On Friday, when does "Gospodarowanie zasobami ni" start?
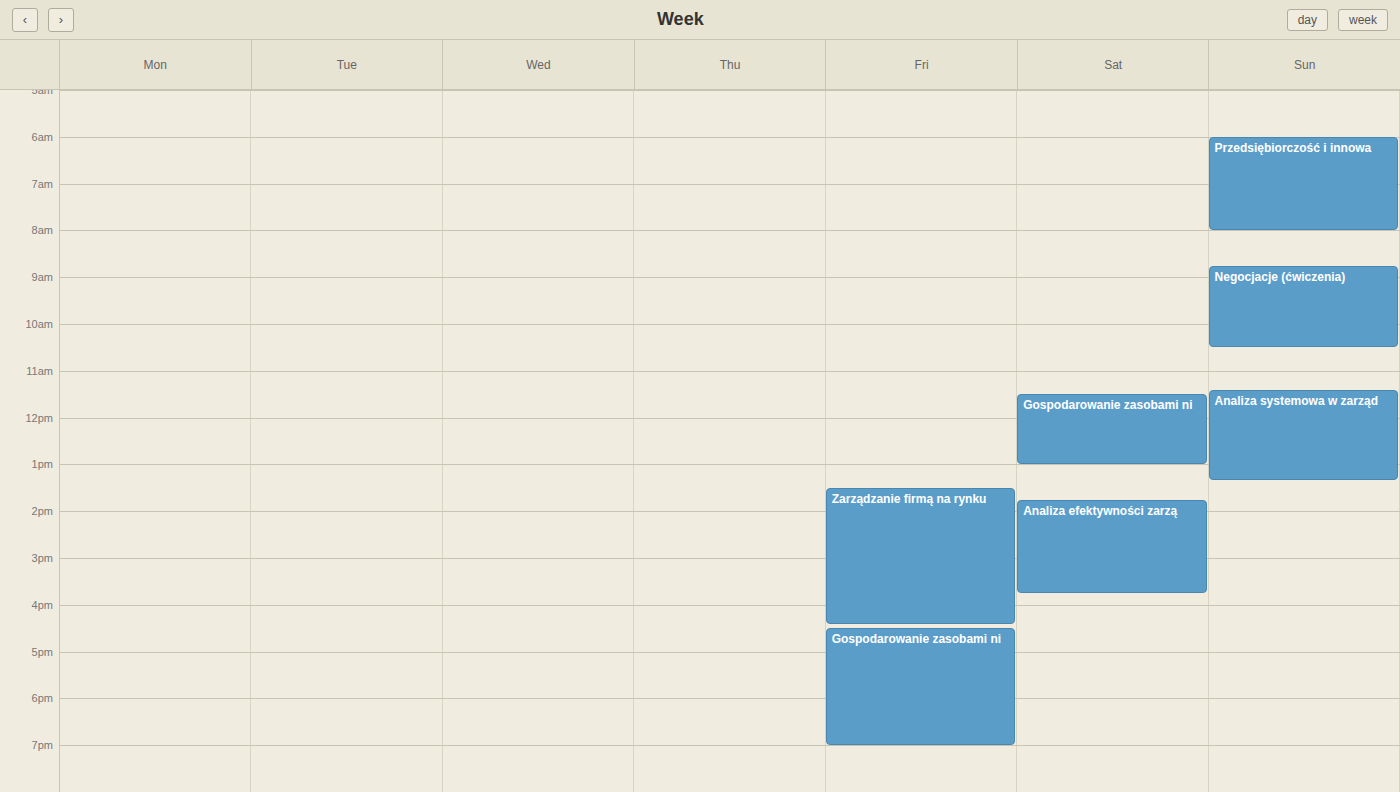
4:30 PM